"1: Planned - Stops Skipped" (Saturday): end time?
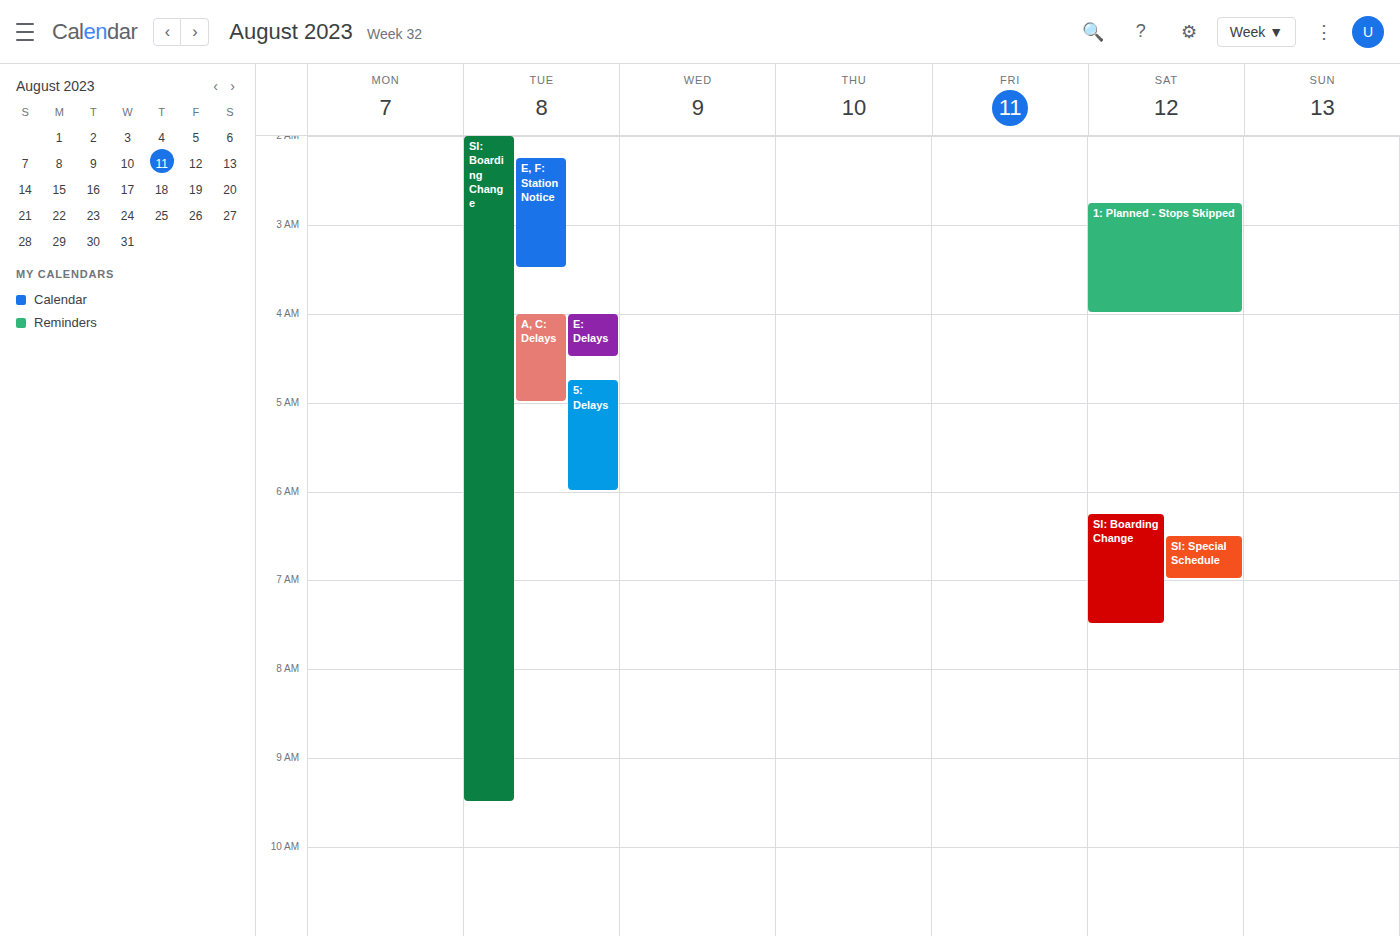
4:00 AM